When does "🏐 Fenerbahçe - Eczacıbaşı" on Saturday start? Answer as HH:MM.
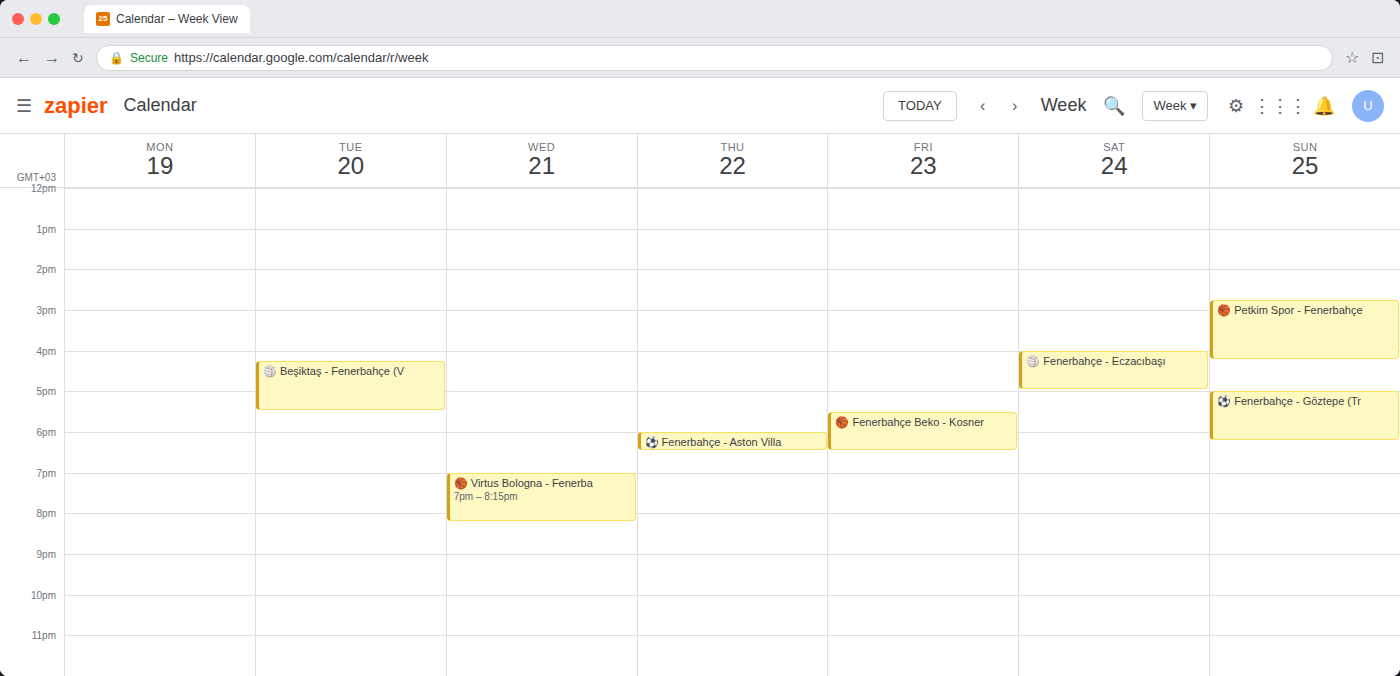
16:00